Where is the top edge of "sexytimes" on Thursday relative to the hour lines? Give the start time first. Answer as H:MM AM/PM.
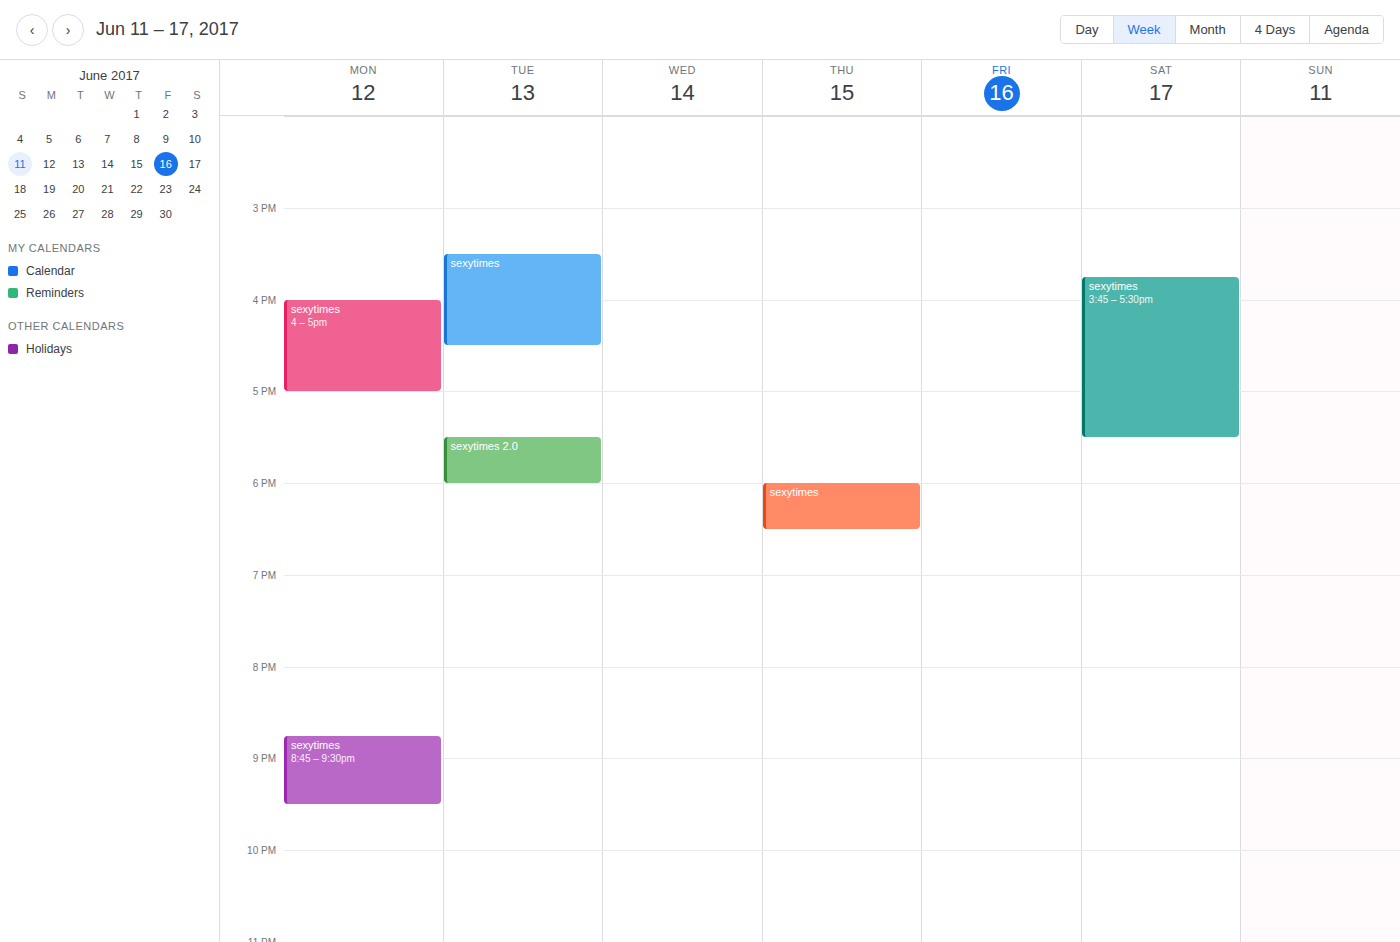
6:00 PM -- exactly on the 6 PM line.